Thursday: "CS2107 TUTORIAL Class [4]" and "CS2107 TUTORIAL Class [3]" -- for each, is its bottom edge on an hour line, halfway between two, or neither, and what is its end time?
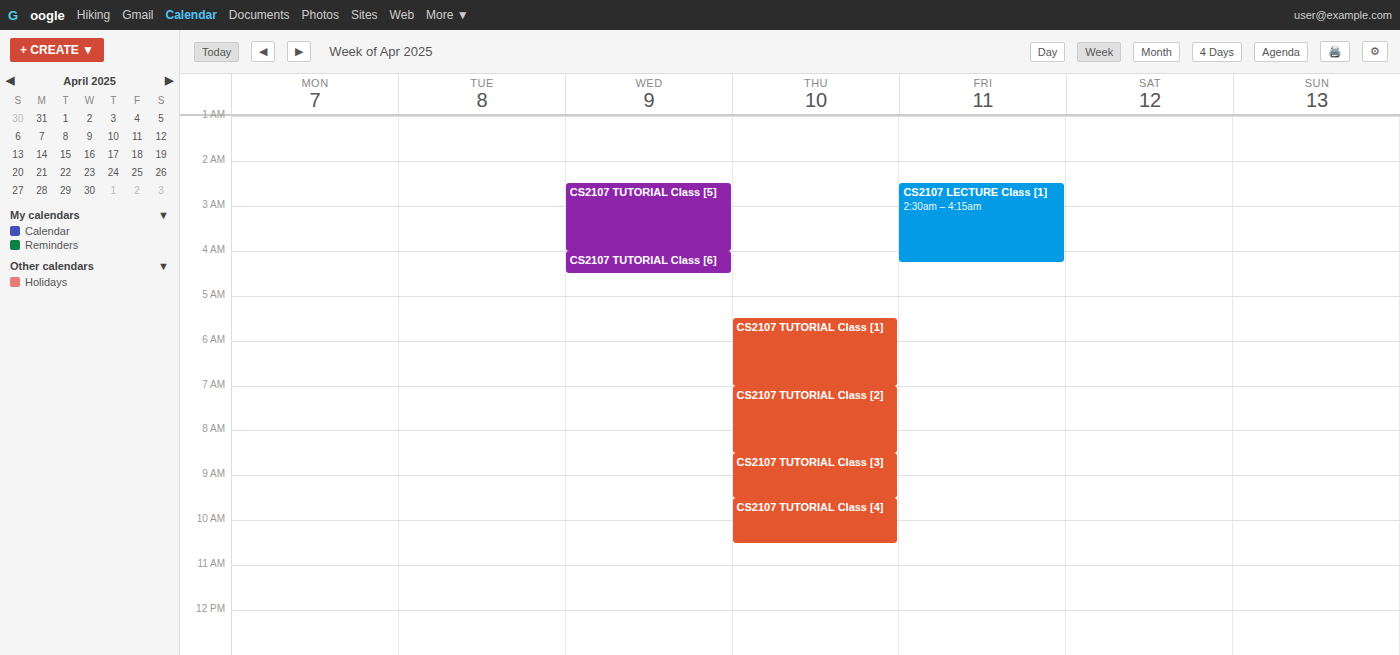
"CS2107 TUTORIAL Class [4]": 10:30 AM, halfway between the 10 AM and 11 AM lines. "CS2107 TUTORIAL Class [3]": 9:30 AM, halfway between the 9 AM and 10 AM lines.